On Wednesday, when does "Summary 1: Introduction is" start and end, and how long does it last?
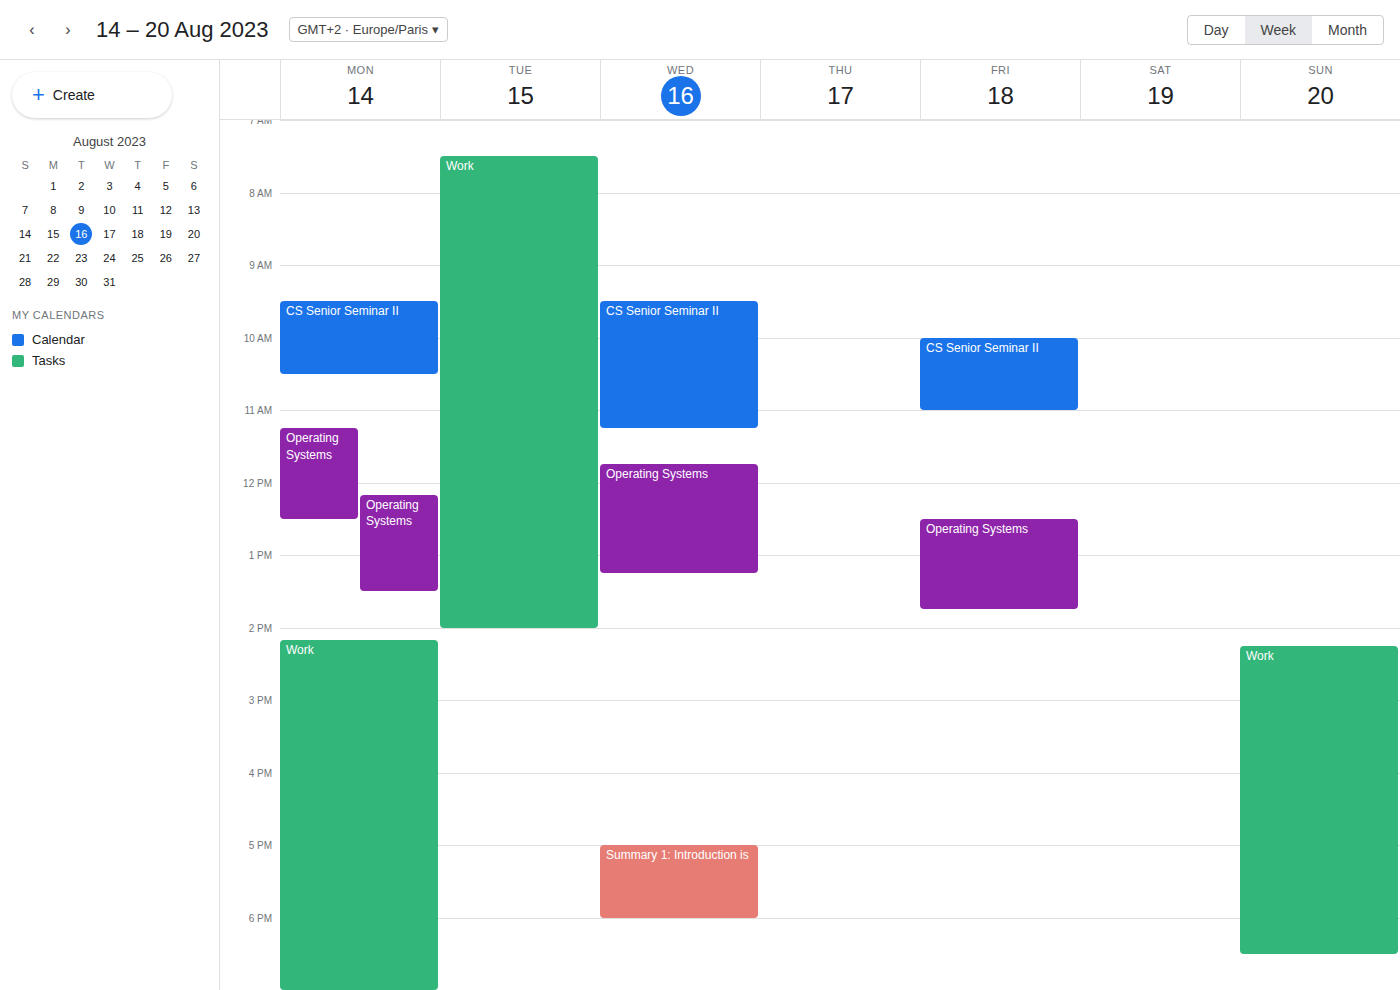
5:00 PM to 6:00 PM, 1 hour